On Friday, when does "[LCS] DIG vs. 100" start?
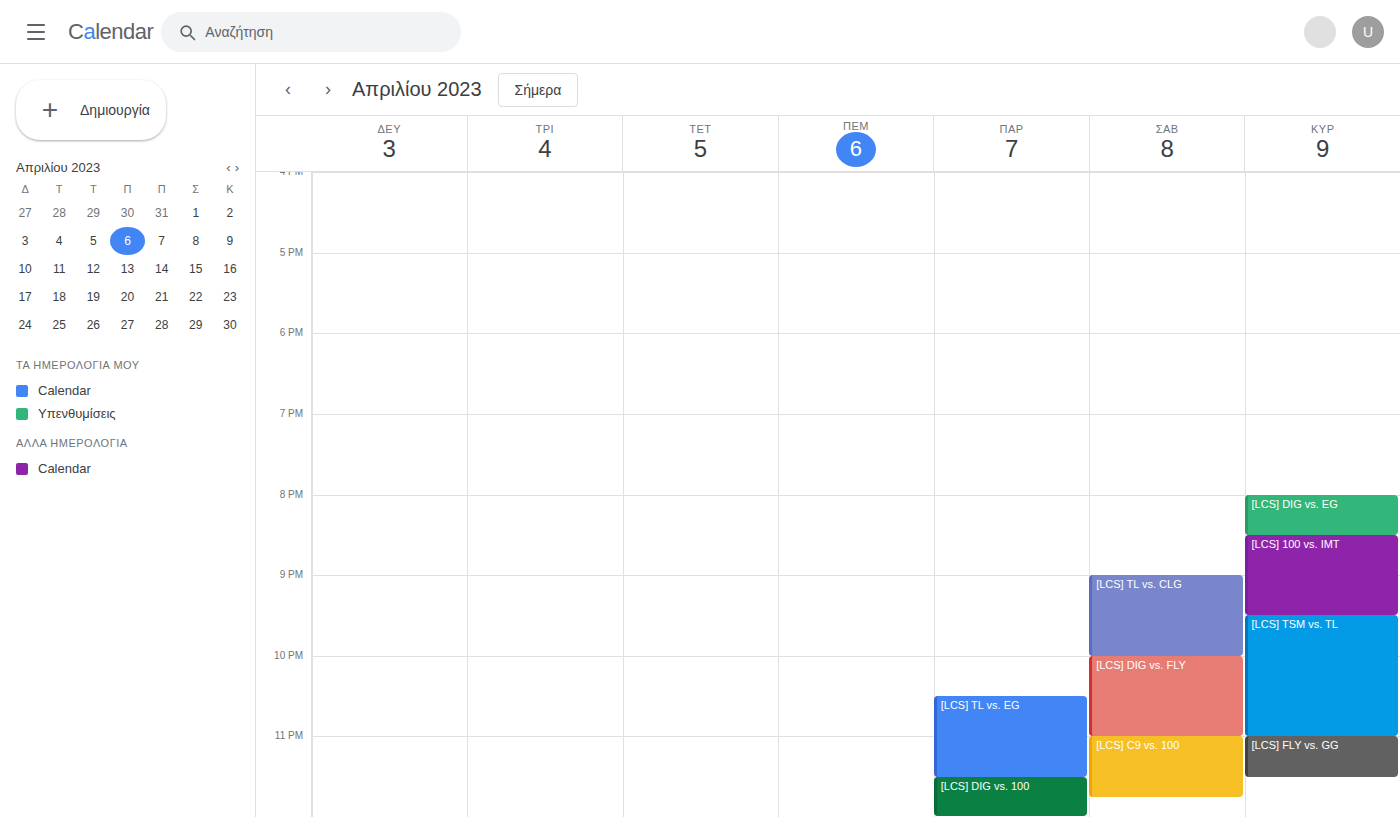
11:30 PM